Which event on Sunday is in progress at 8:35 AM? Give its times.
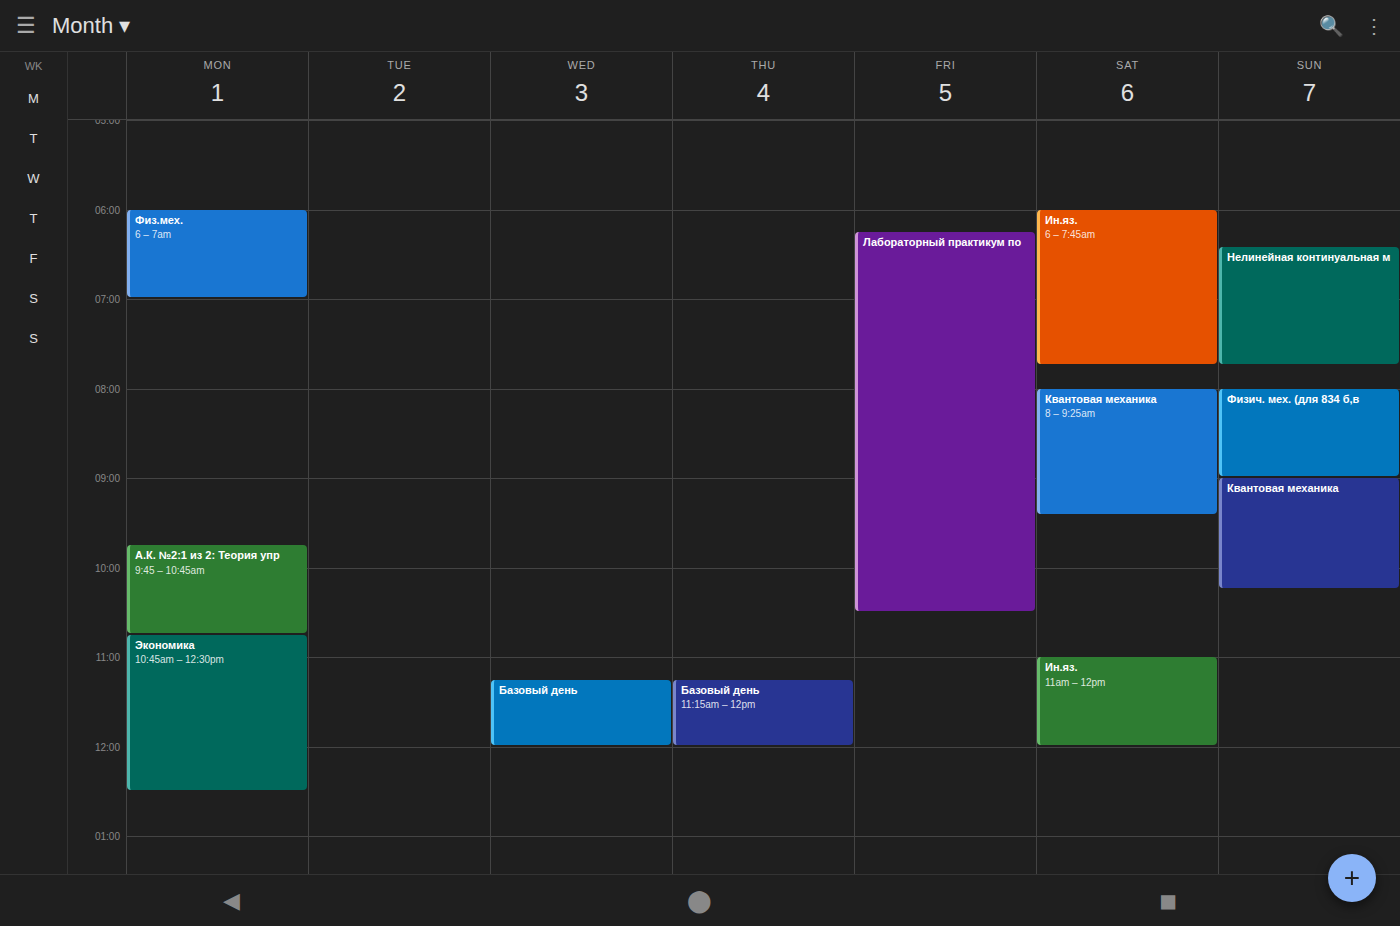
"Физич. мех. (для 834 б,в", 8:00 AM to 9:00 AM